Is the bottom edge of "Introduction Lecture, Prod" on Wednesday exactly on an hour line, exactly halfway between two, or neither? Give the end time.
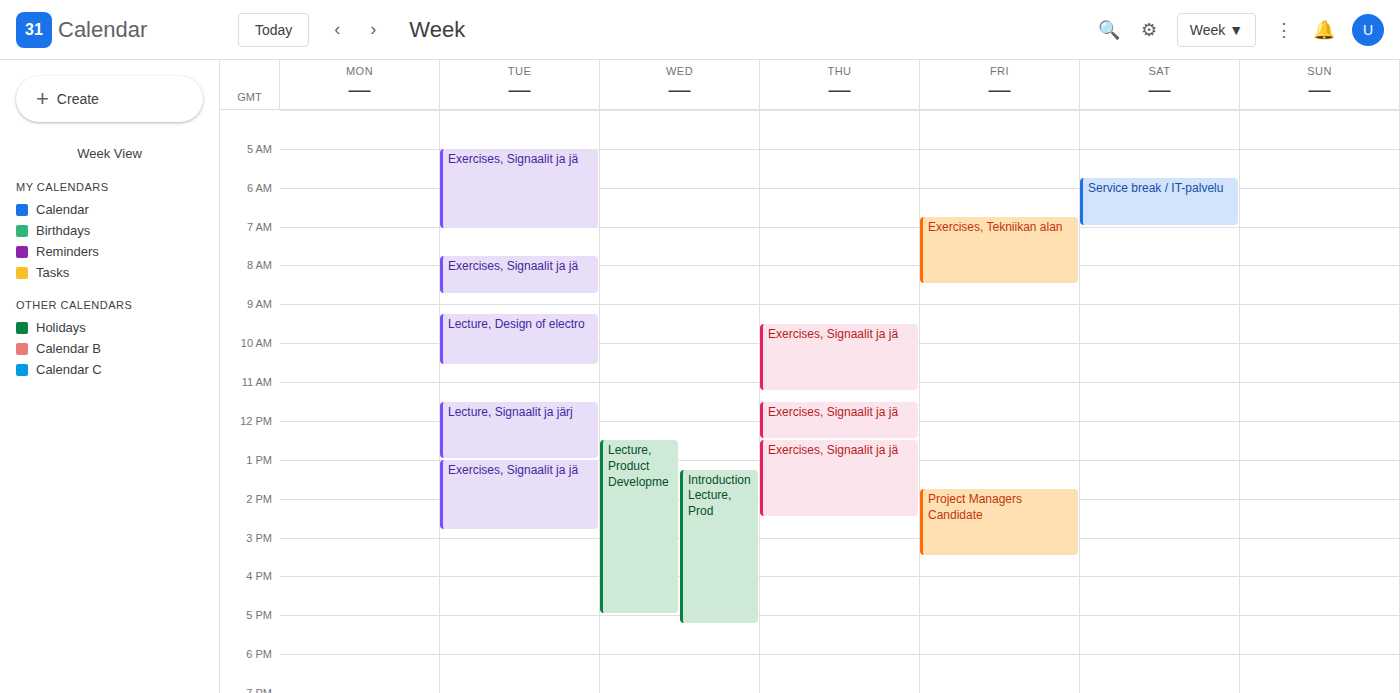
5:15 PM -- neither: a quarter of the way from the 5 PM line to the 6 PM line.